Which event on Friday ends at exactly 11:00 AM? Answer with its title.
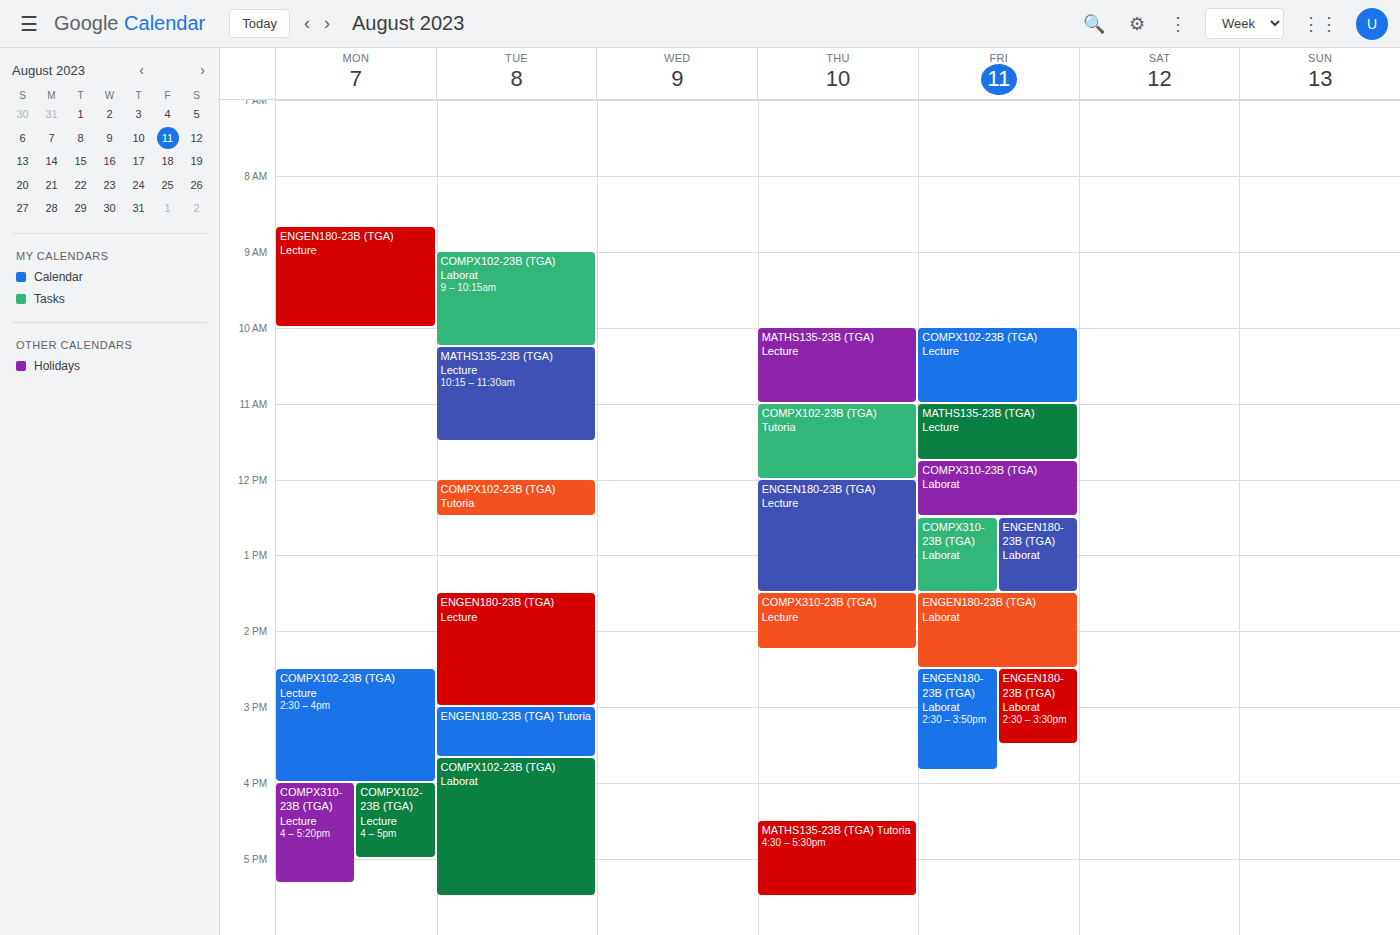
"COMPX102-23B (TGA) Lecture"